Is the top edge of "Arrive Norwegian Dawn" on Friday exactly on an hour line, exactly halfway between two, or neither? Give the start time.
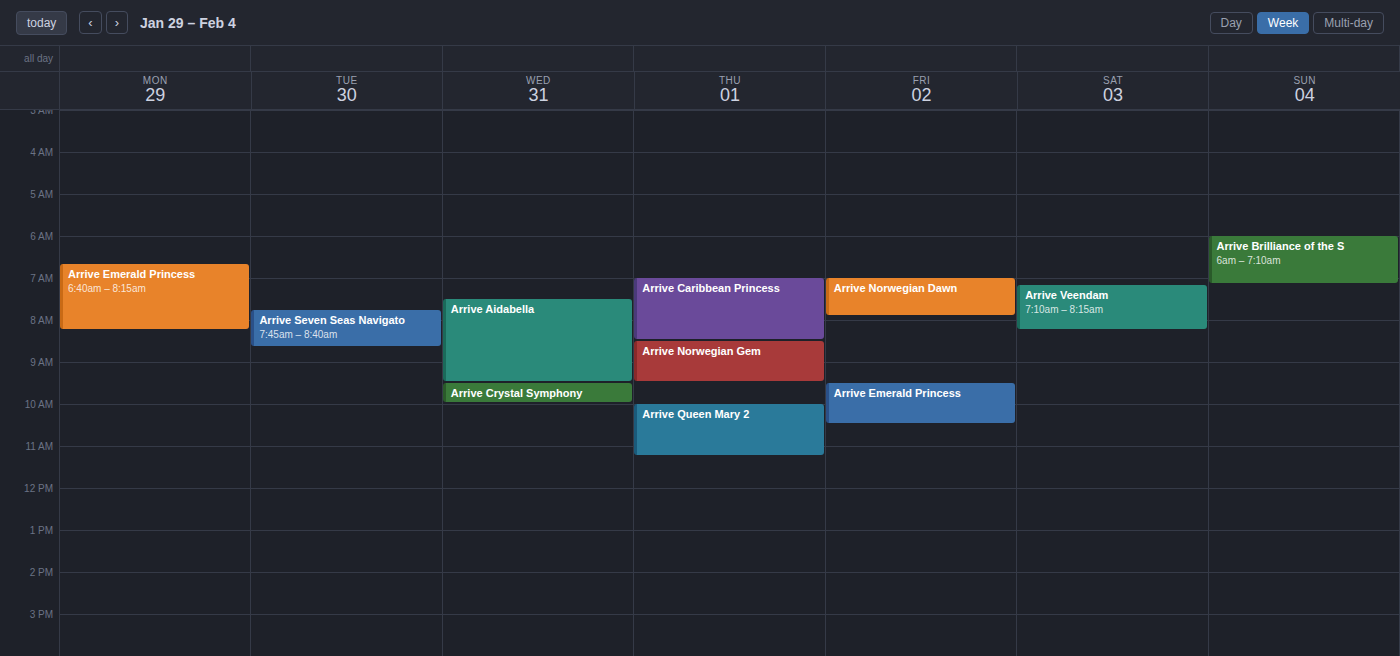
7:00 AM -- exactly on the 7 AM line.